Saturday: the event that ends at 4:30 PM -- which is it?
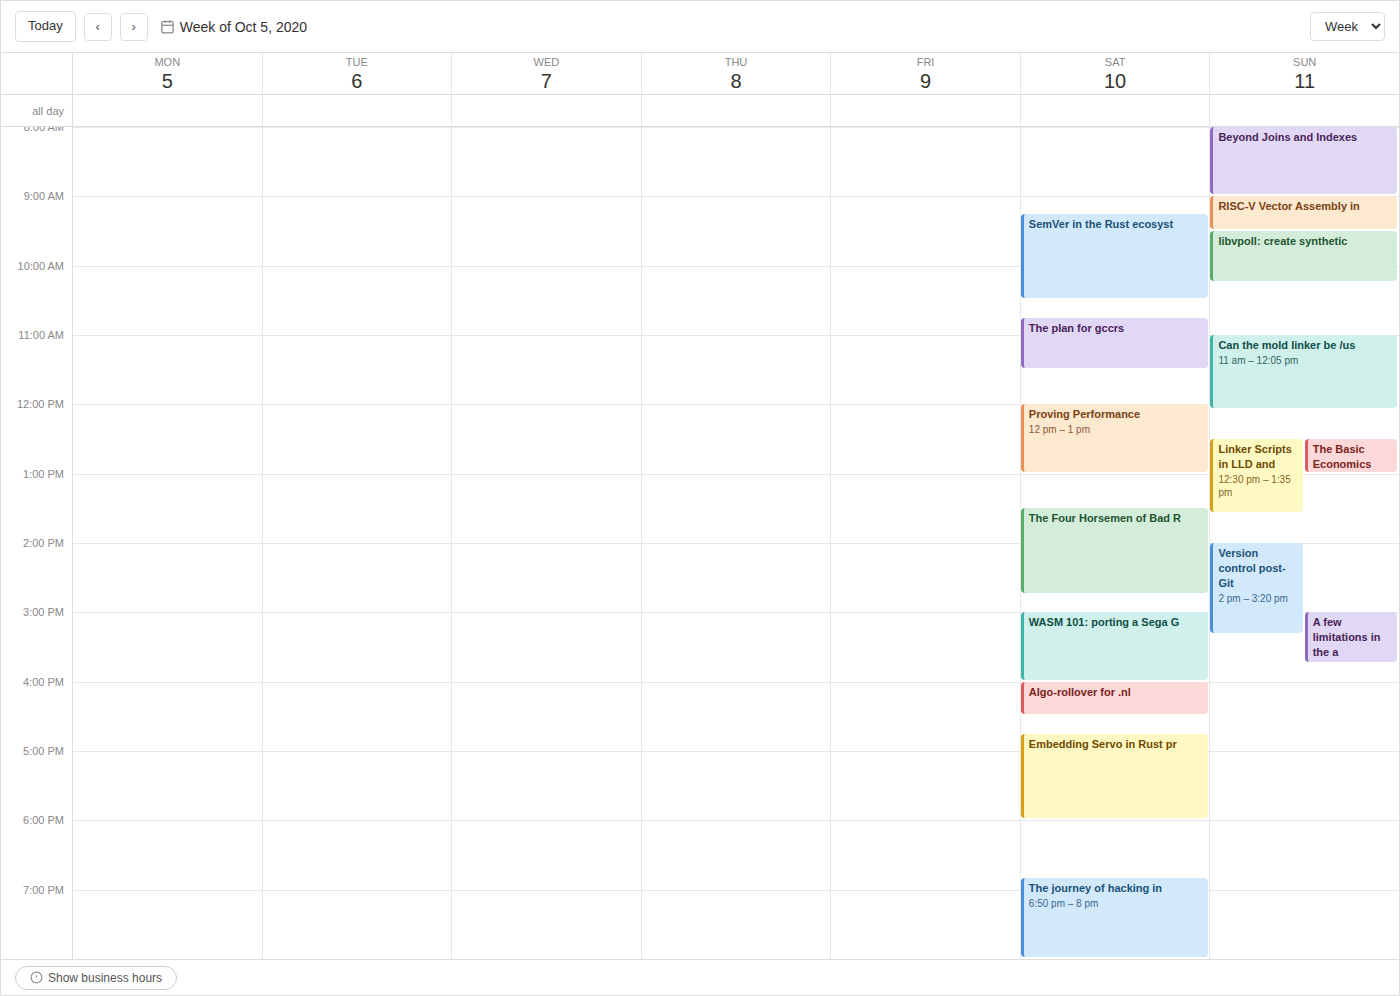
"Algo-rollover for .nl"